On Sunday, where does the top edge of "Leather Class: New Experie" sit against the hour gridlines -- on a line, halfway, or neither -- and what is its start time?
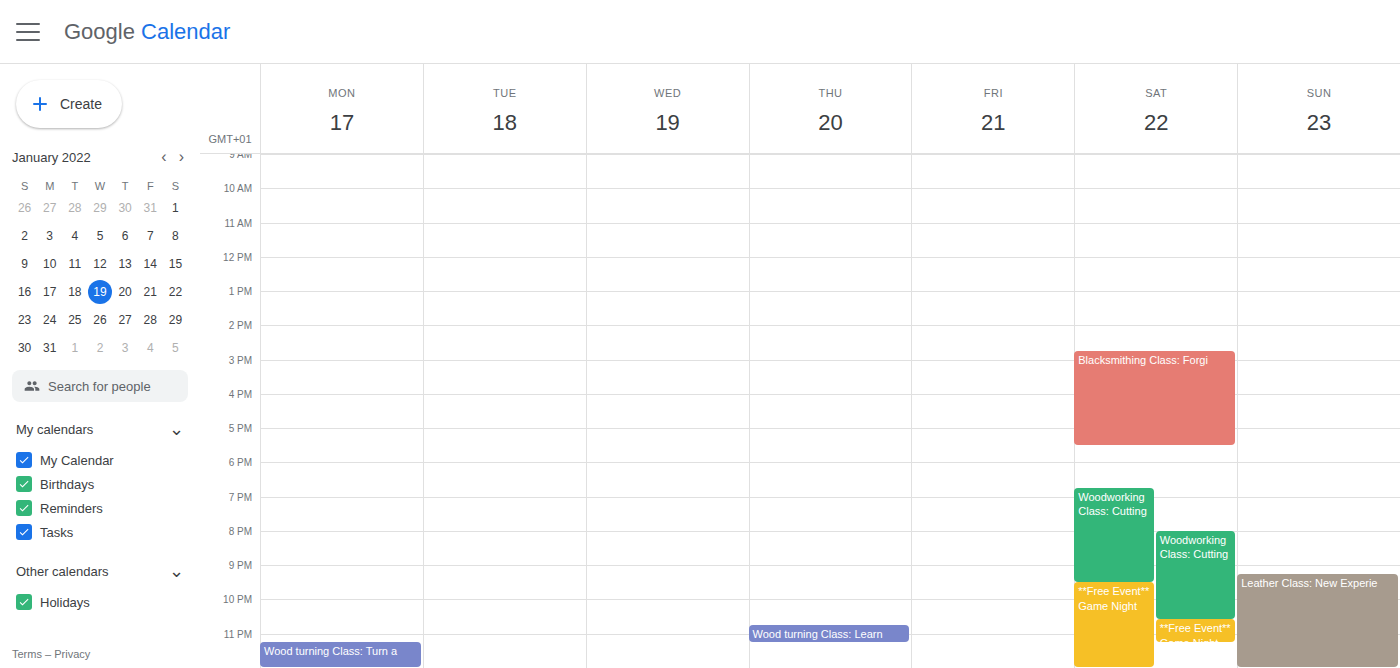
9:15 PM -- neither: a quarter of the way from the 9 PM line to the 10 PM line.